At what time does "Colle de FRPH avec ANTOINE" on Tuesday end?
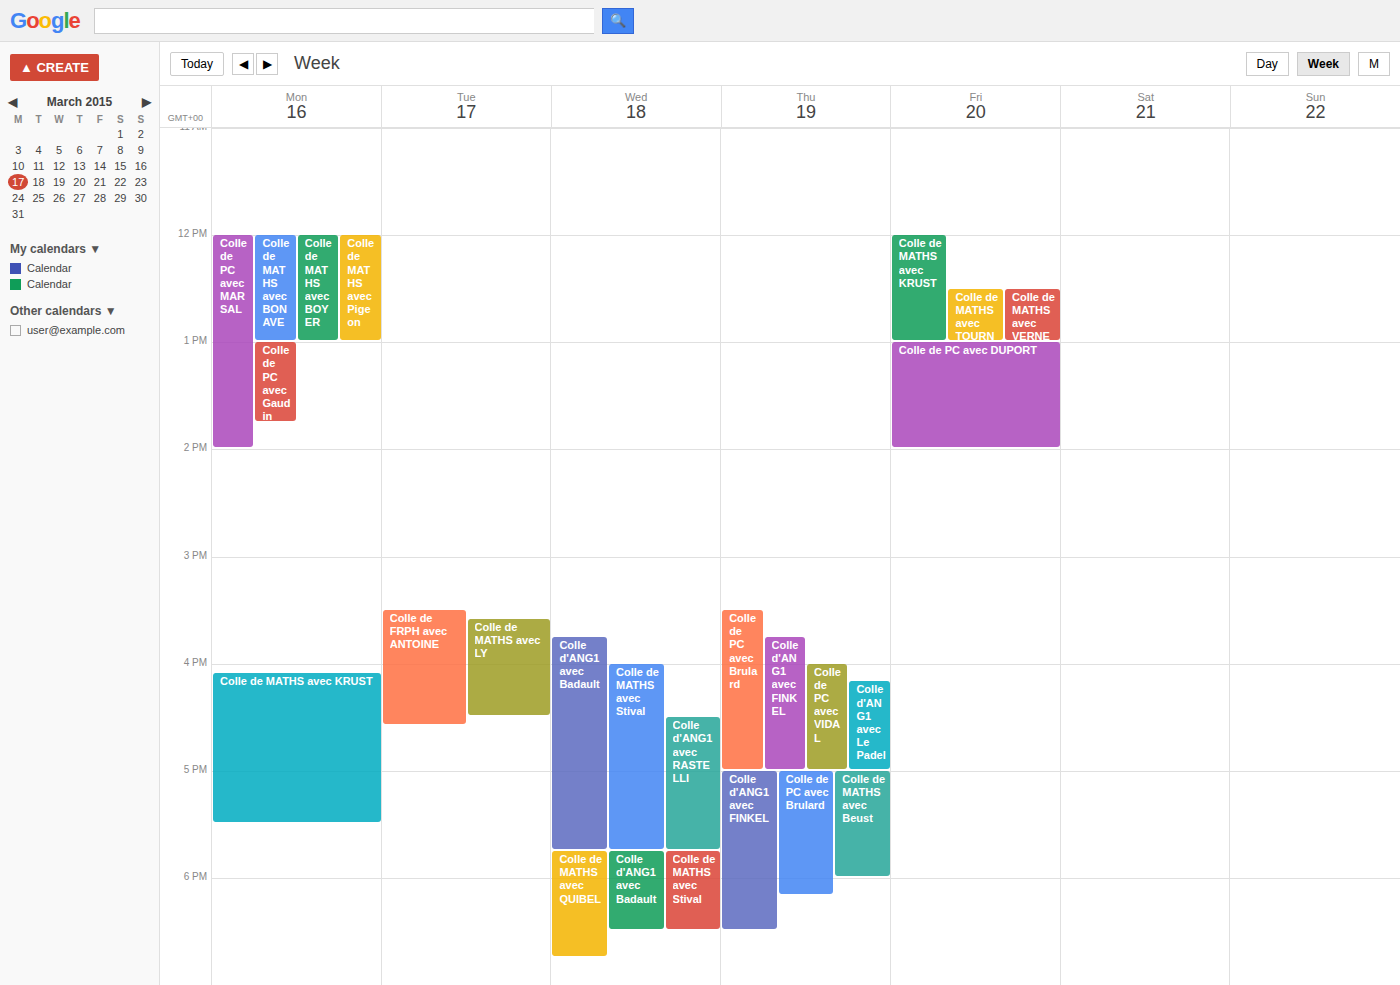
4:35 PM